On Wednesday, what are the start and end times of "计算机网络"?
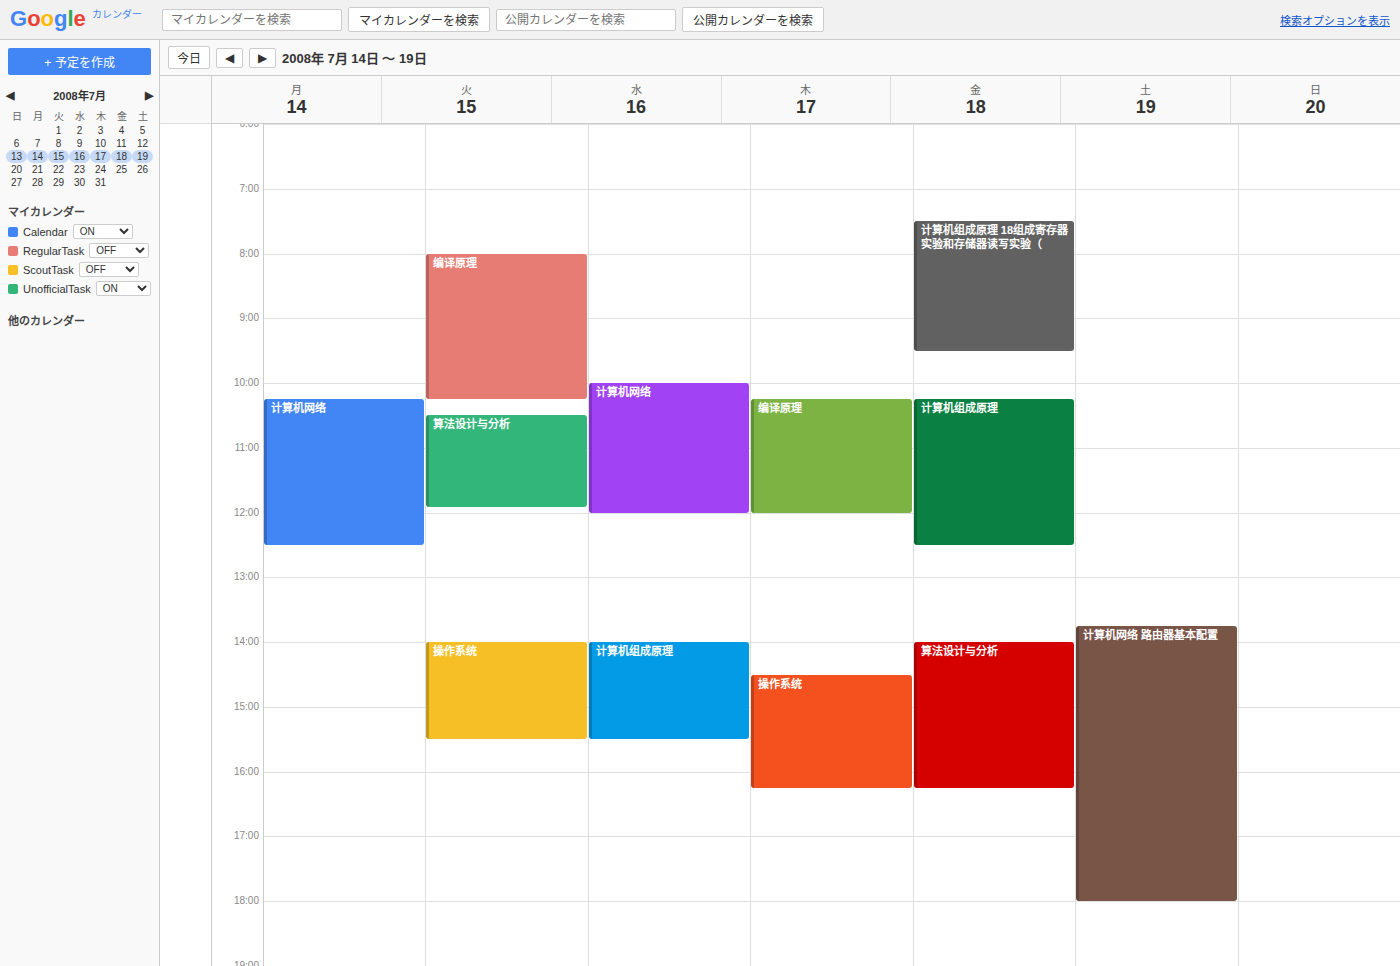
10:00 AM to 12:00 PM